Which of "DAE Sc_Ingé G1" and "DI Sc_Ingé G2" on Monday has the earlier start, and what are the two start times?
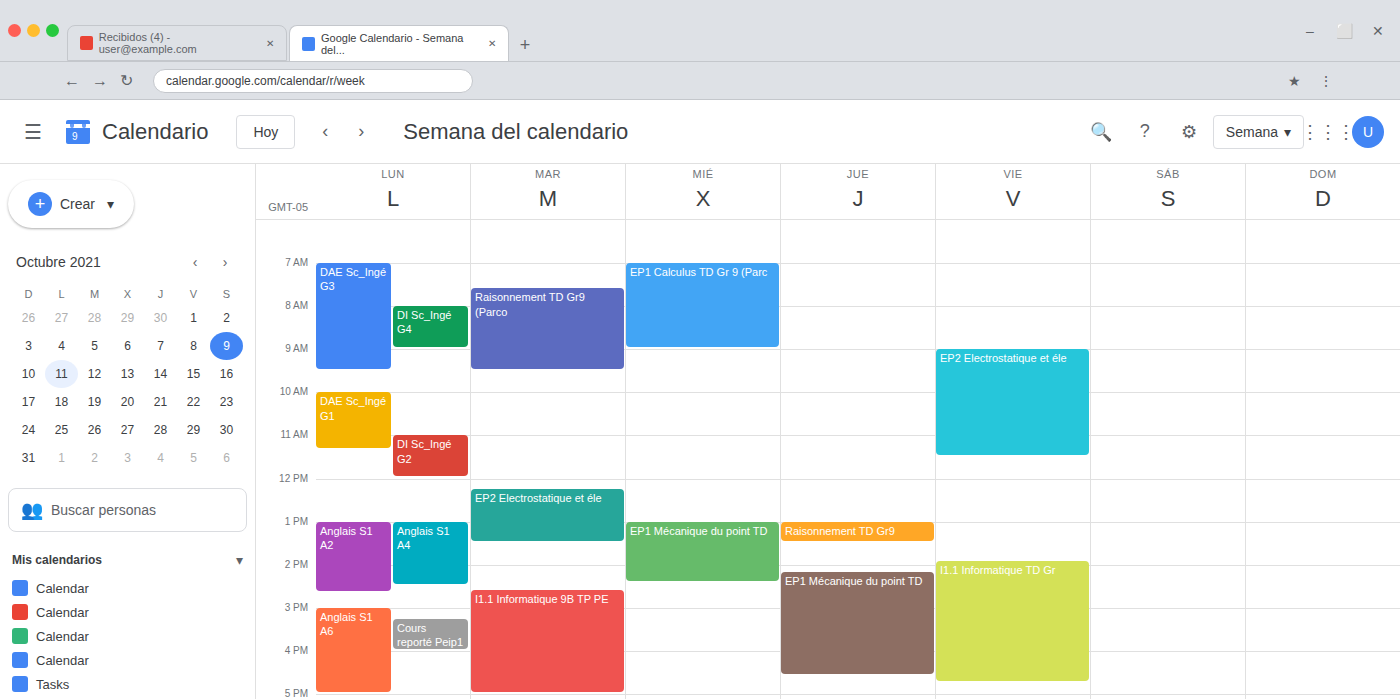
"DAE Sc_Ingé G1" 10:00; "DI Sc_Ingé G2" 11:00.